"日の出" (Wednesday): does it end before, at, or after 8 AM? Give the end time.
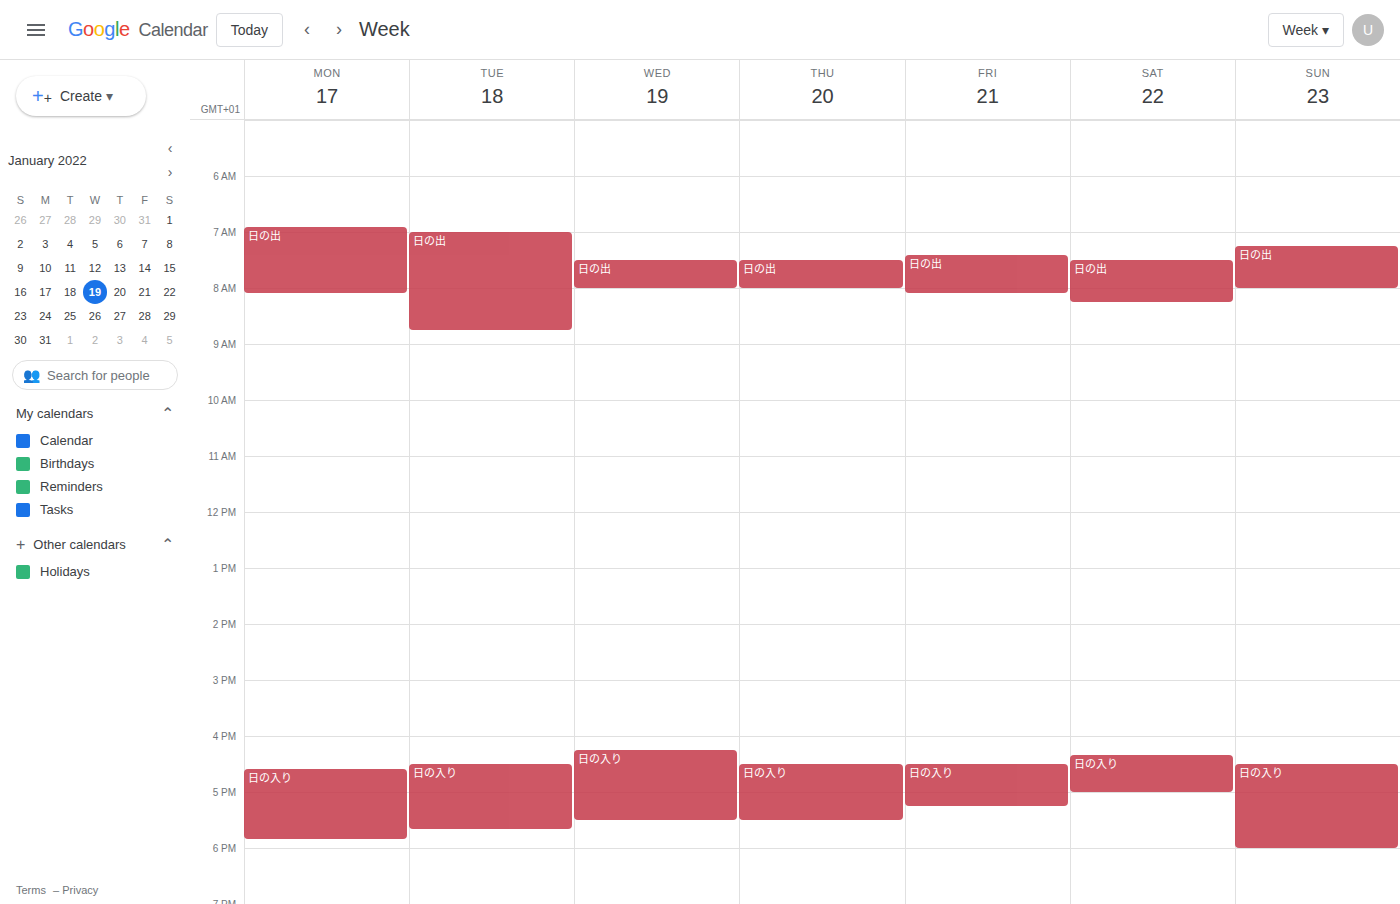
8:00 AM -- exactly at 8 AM, on the 8 AM line.